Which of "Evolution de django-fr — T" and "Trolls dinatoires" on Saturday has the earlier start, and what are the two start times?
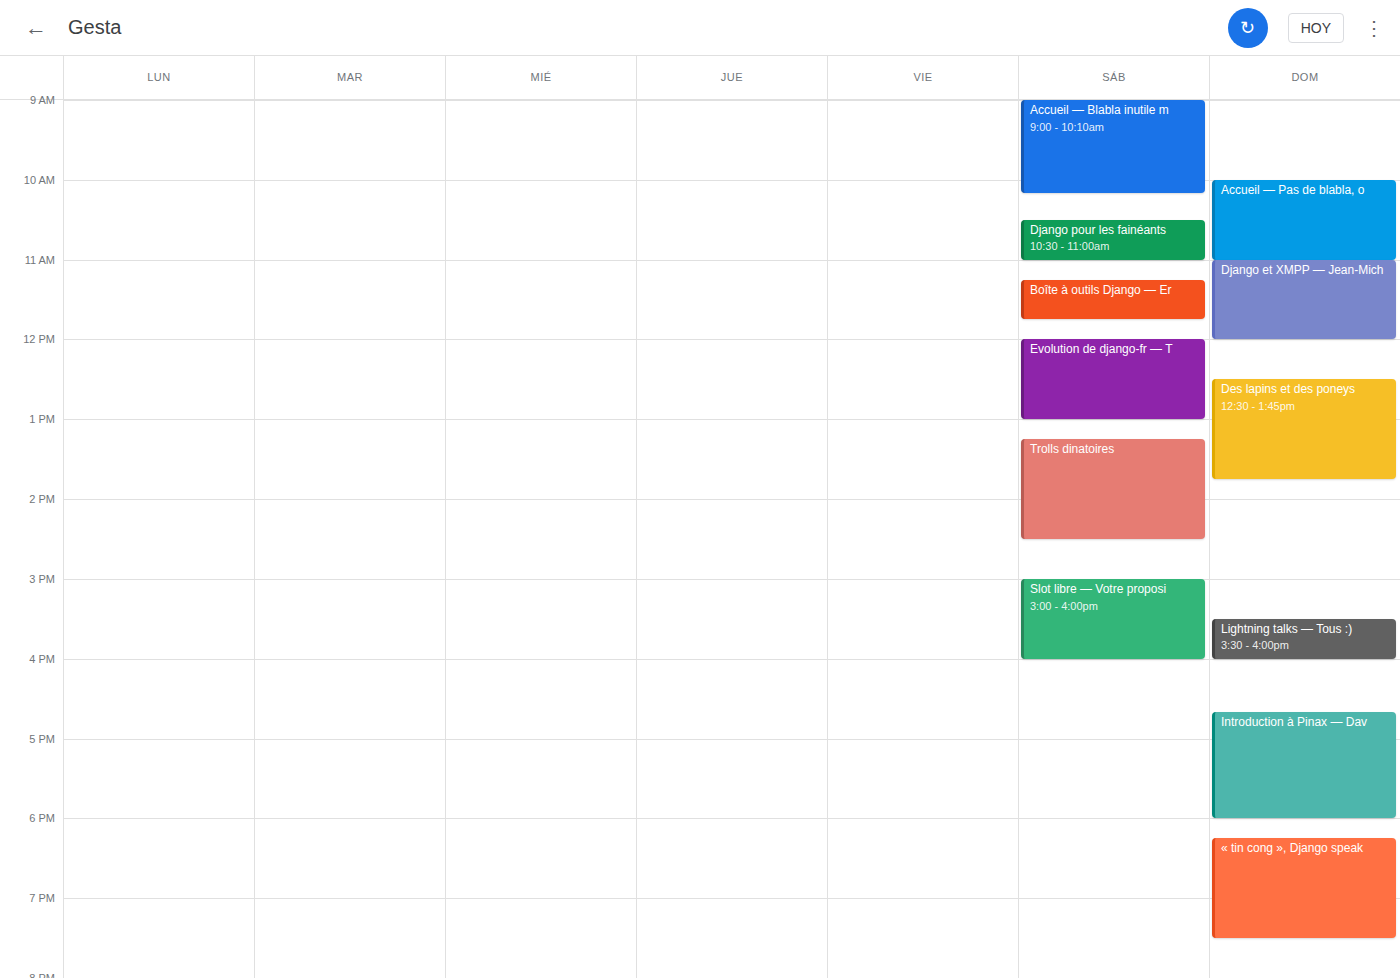
"Evolution de django-fr — T" 12:00 PM; "Trolls dinatoires" 1:15 PM.